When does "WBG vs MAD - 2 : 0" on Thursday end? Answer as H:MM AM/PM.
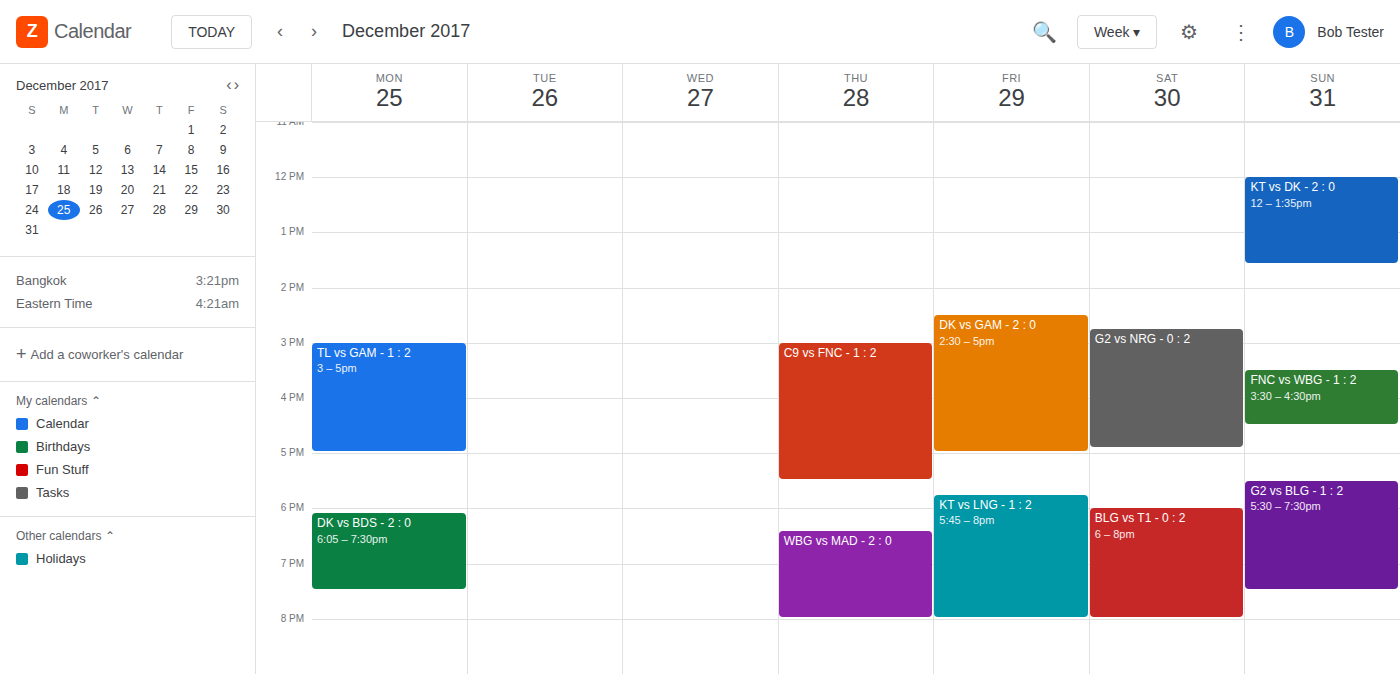
8:00 PM